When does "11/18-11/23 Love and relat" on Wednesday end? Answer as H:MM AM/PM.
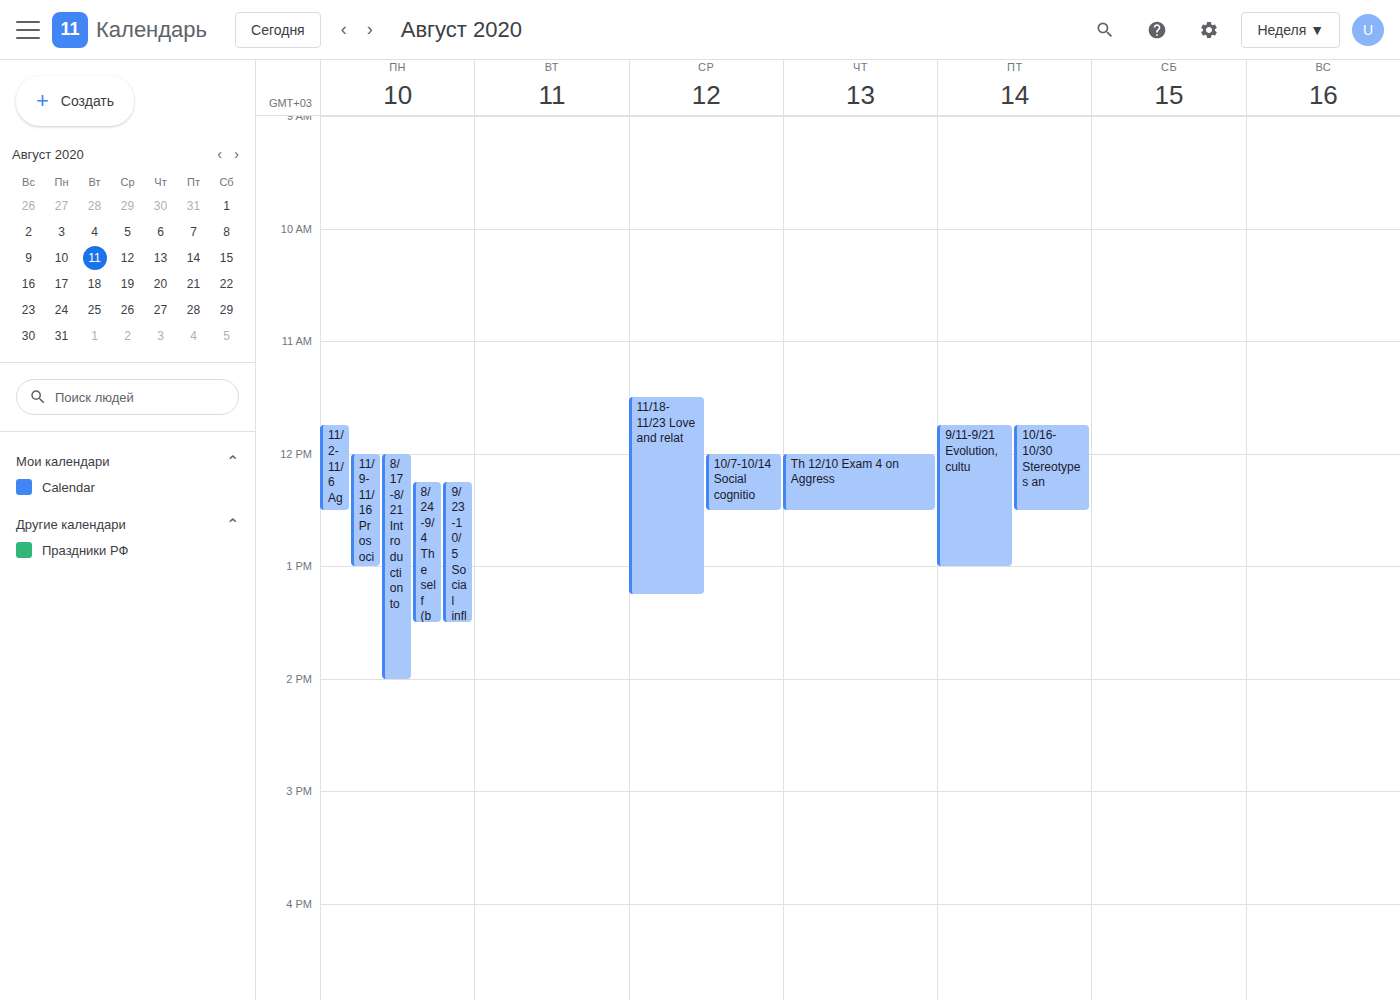
1:15 PM